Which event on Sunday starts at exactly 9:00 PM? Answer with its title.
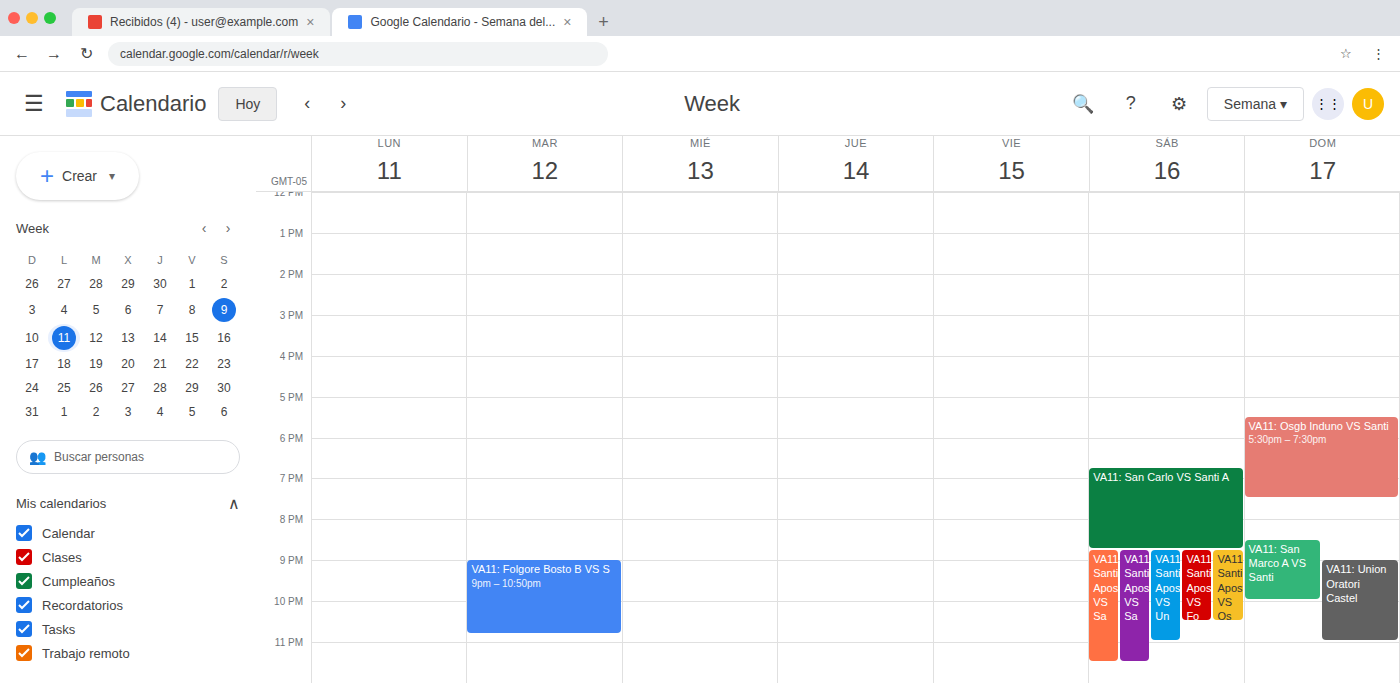
"VA11: Union Oratori Castel"